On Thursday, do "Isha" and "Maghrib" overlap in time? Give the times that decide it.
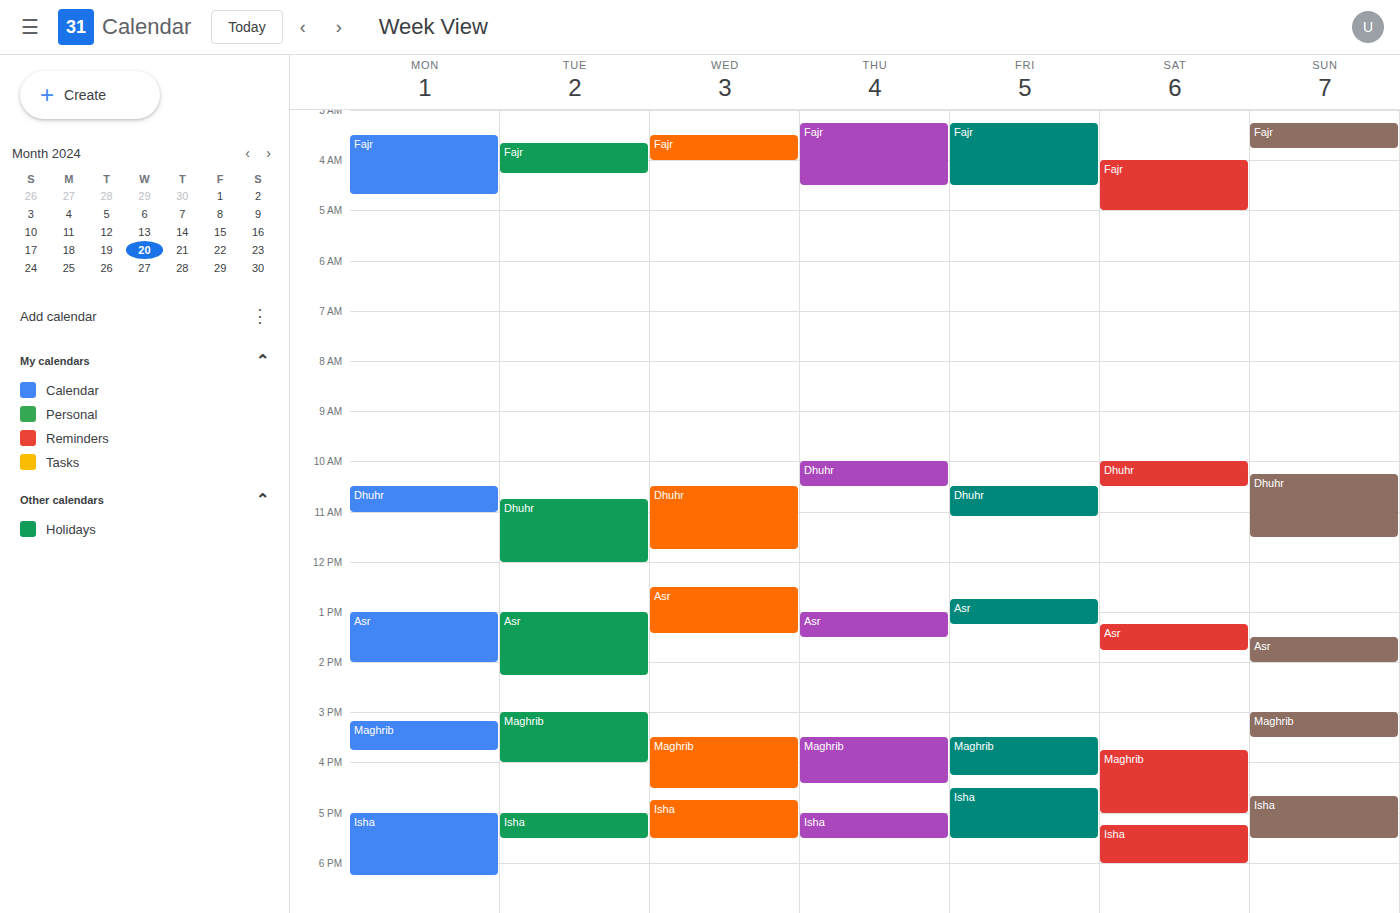
"Maghrib" ends at 16:25 and "Isha" starts at 17:00 -- no overlap.